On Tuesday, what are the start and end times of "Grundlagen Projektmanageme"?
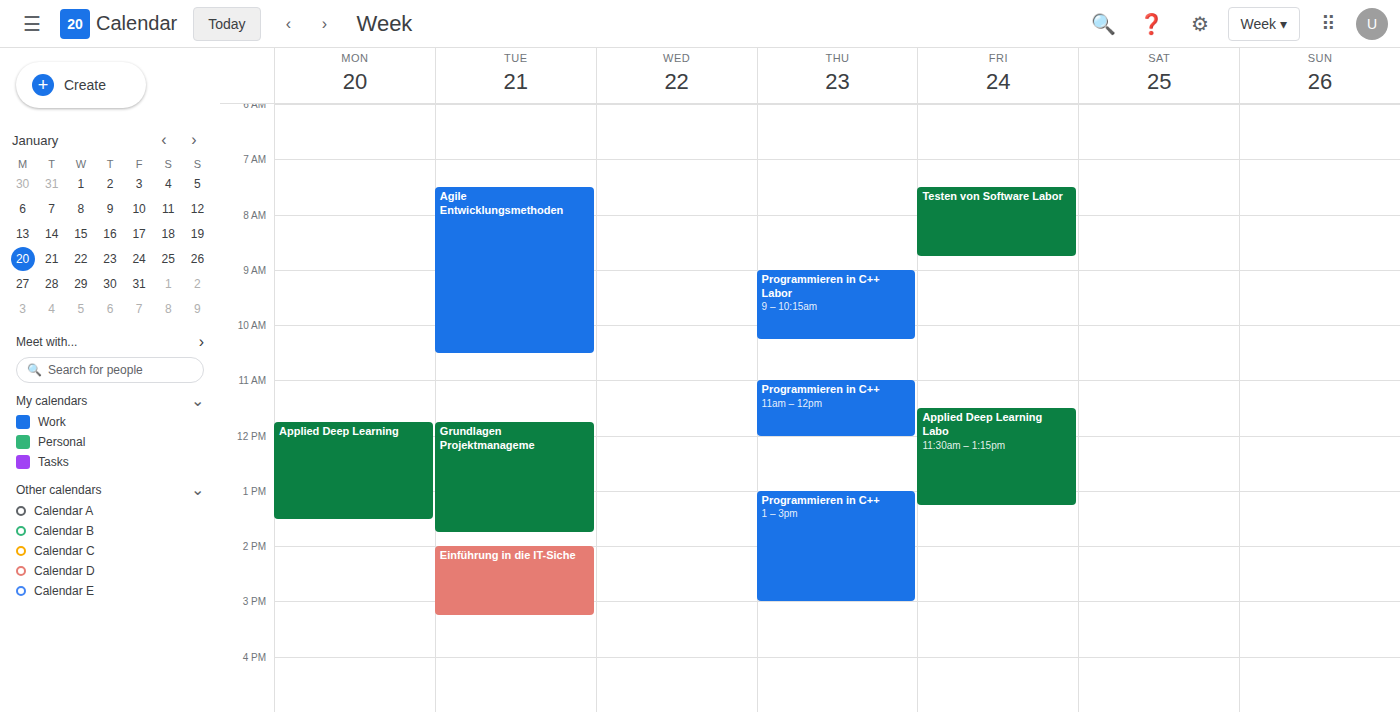
11:45 AM to 1:45 PM